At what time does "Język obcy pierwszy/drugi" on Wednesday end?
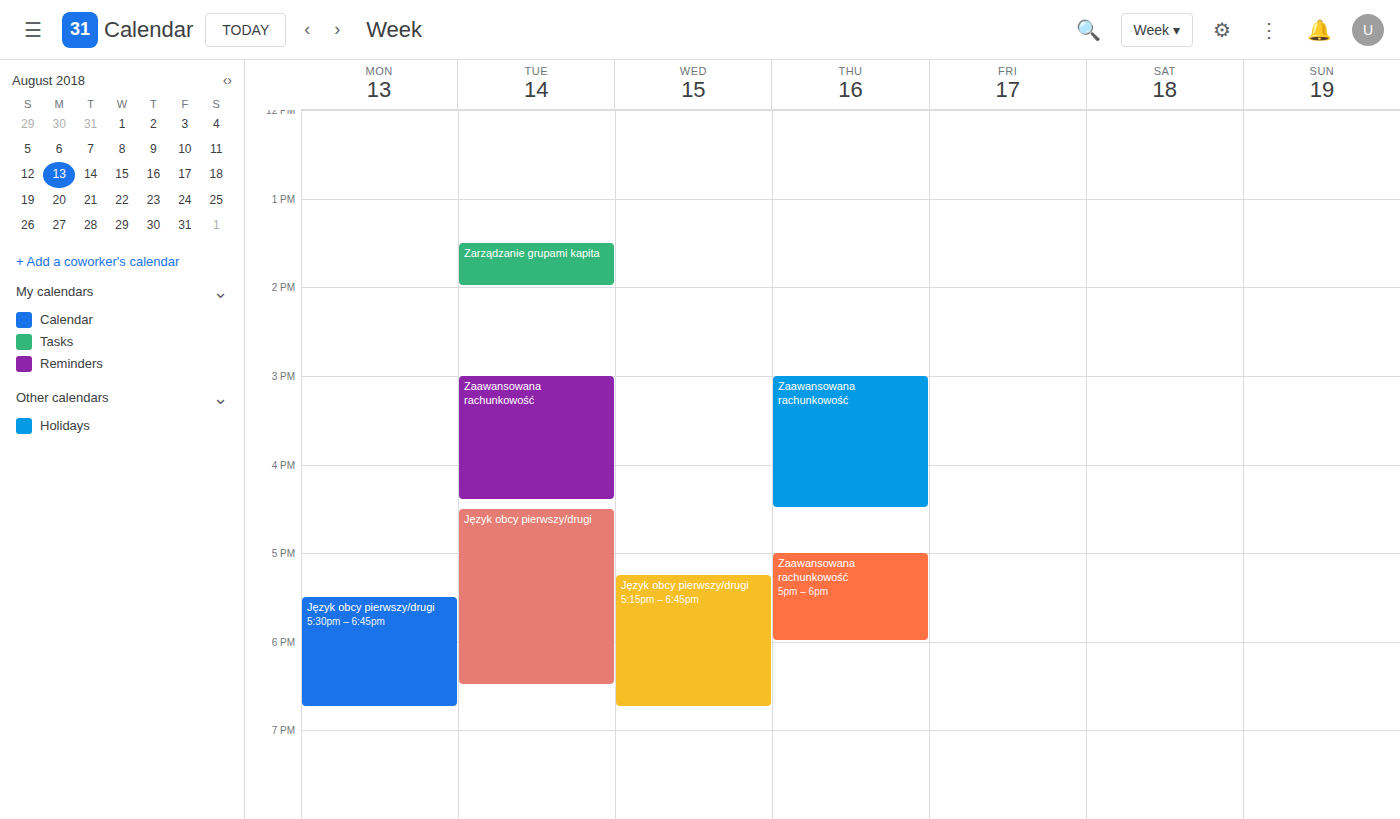
6:45 PM